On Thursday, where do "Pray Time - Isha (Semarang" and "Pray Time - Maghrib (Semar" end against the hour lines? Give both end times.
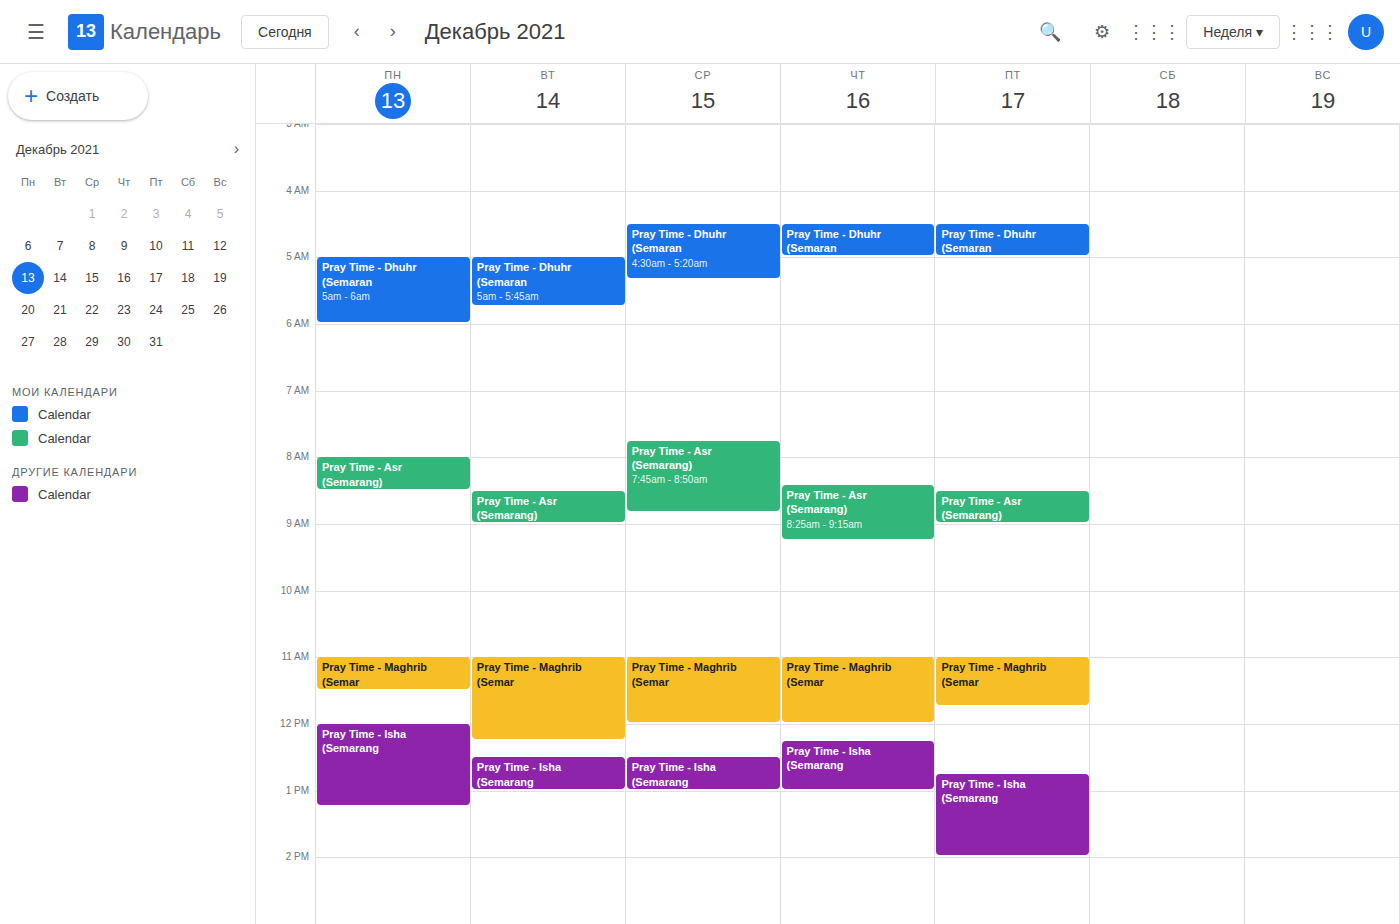
"Pray Time - Isha (Semarang": 1:00 PM, exactly on the 1 PM line. "Pray Time - Maghrib (Semar": 12:00 PM, exactly on the 12 PM line.